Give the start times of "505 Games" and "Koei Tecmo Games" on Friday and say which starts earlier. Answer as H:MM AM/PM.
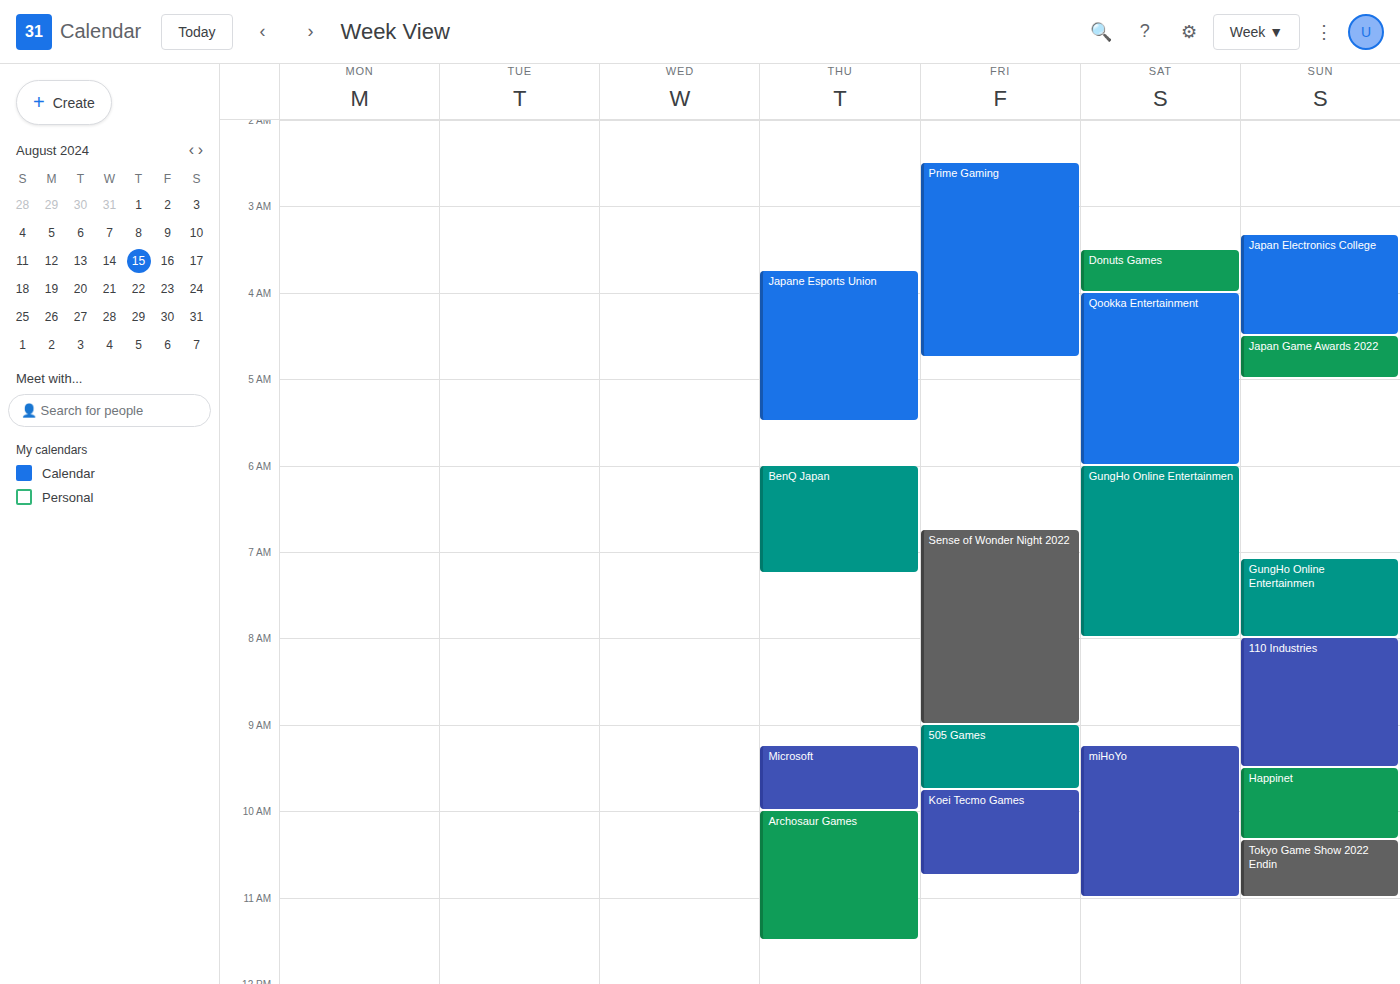
"505 Games" 9:00 AM; "Koei Tecmo Games" 9:45 AM.